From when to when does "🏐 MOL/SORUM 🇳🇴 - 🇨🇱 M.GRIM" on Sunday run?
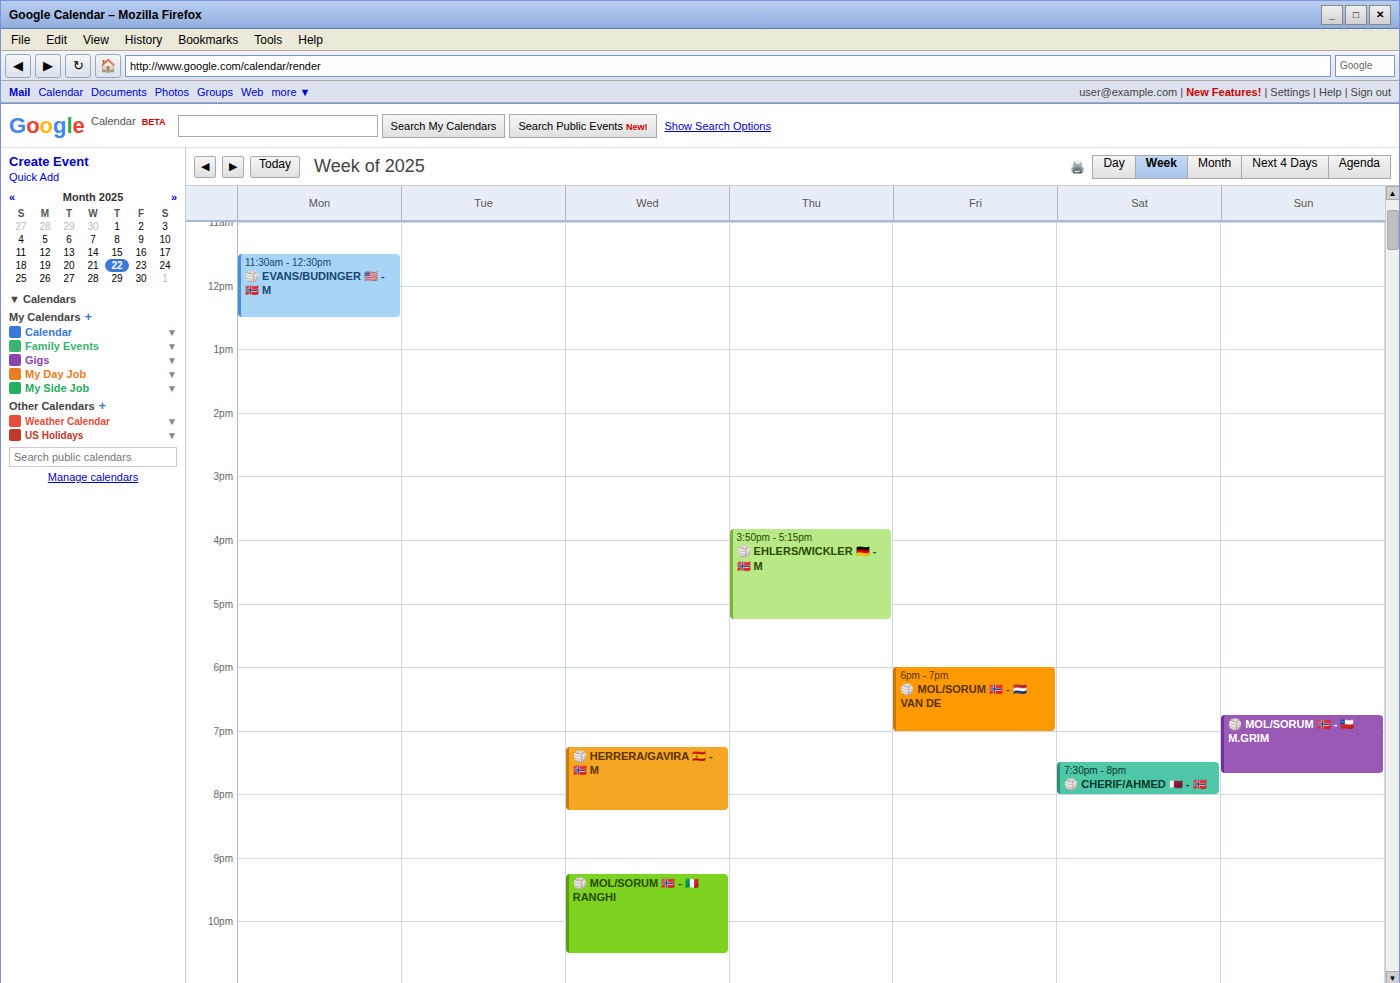
6:45 PM to 7:40 PM